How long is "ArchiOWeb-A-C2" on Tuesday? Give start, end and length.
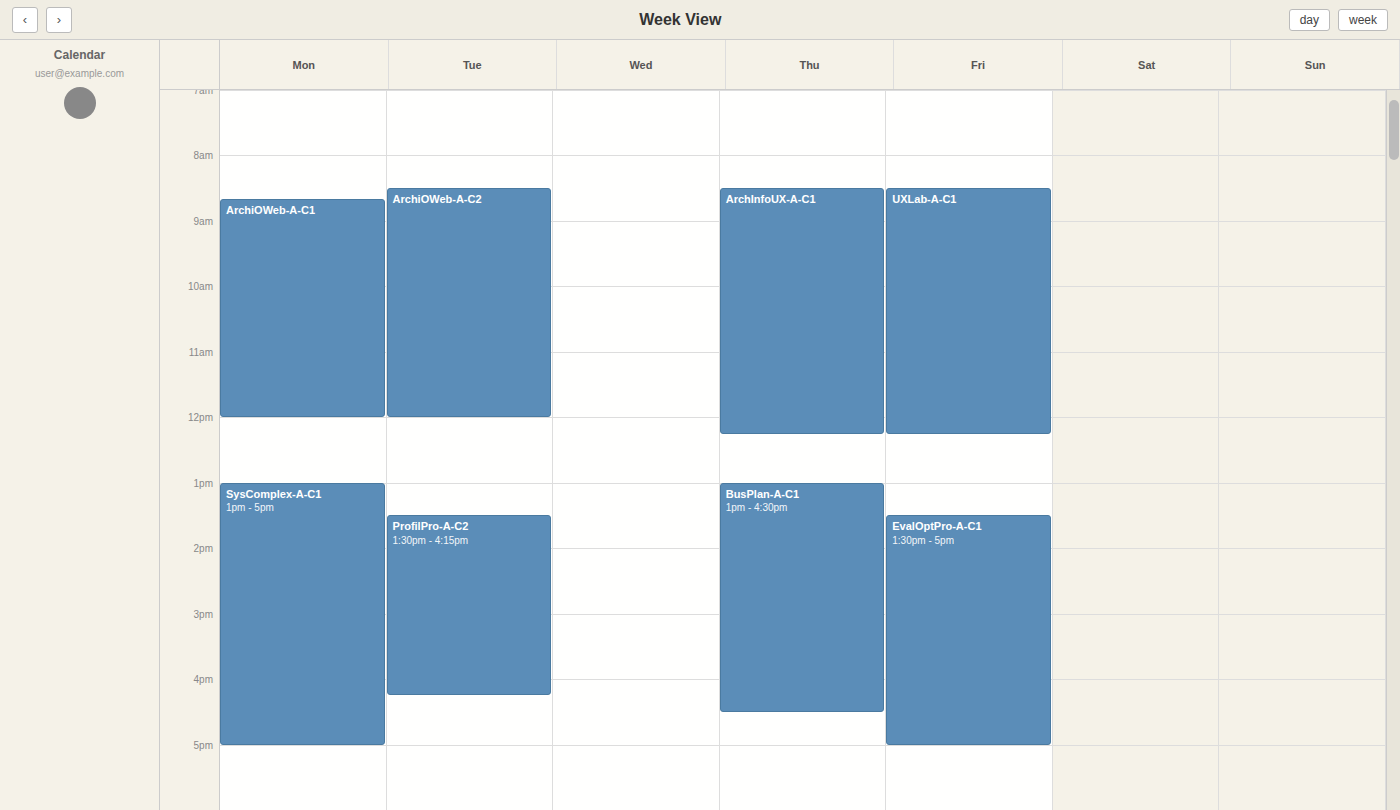
8:30 AM to 12:00 PM, 3 hours 30 minutes